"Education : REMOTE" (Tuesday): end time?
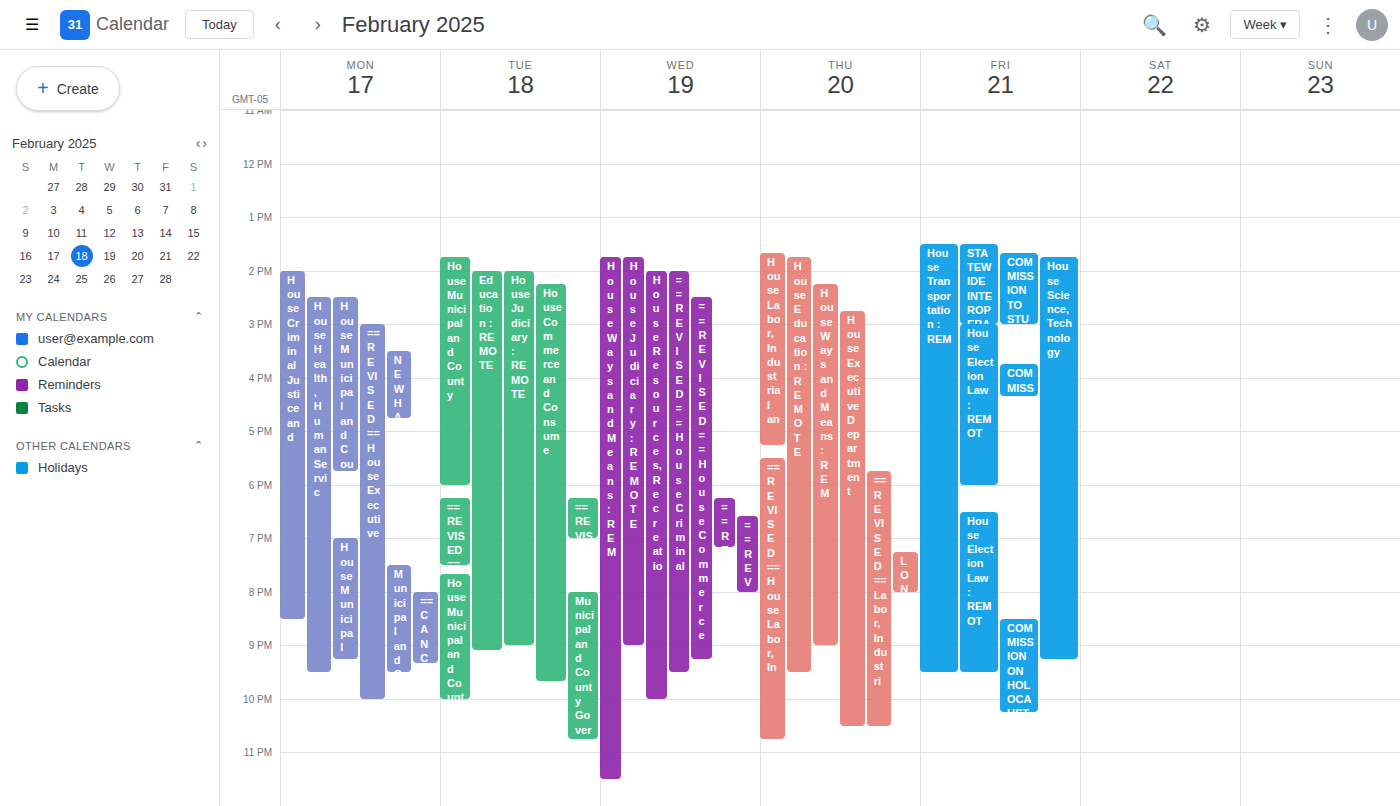
9:05 PM